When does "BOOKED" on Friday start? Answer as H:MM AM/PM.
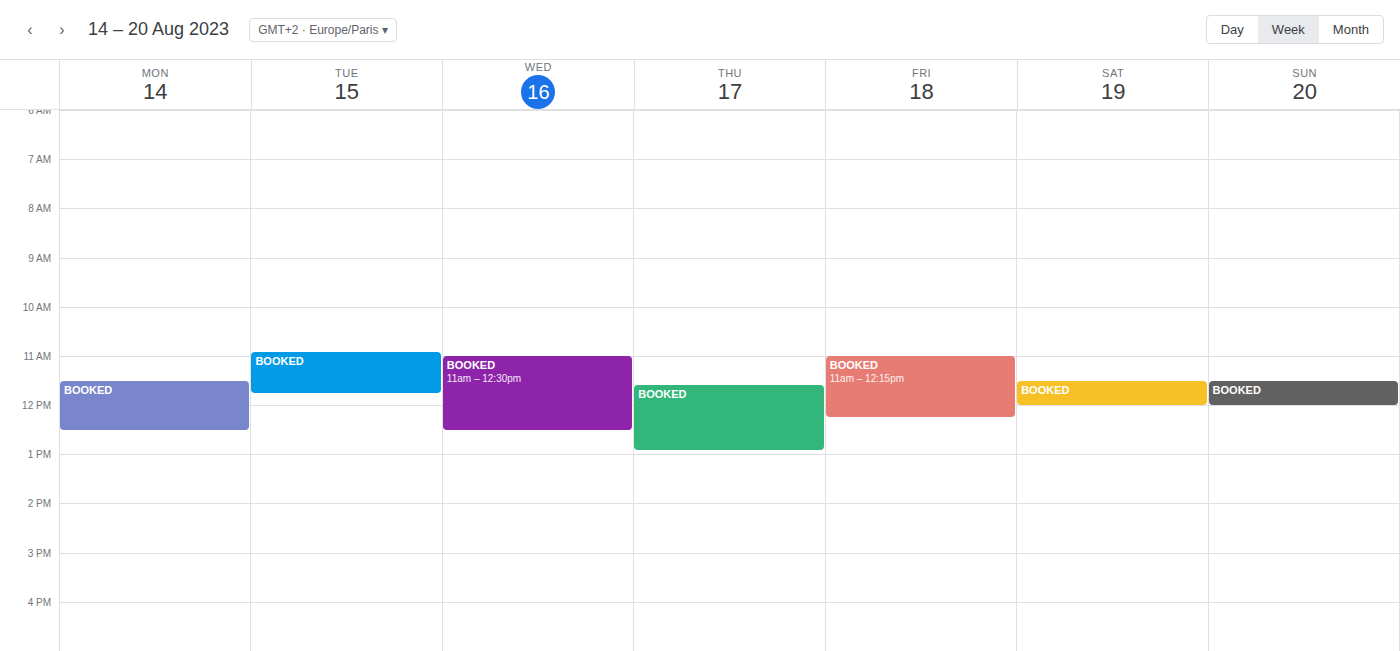
11:00 AM